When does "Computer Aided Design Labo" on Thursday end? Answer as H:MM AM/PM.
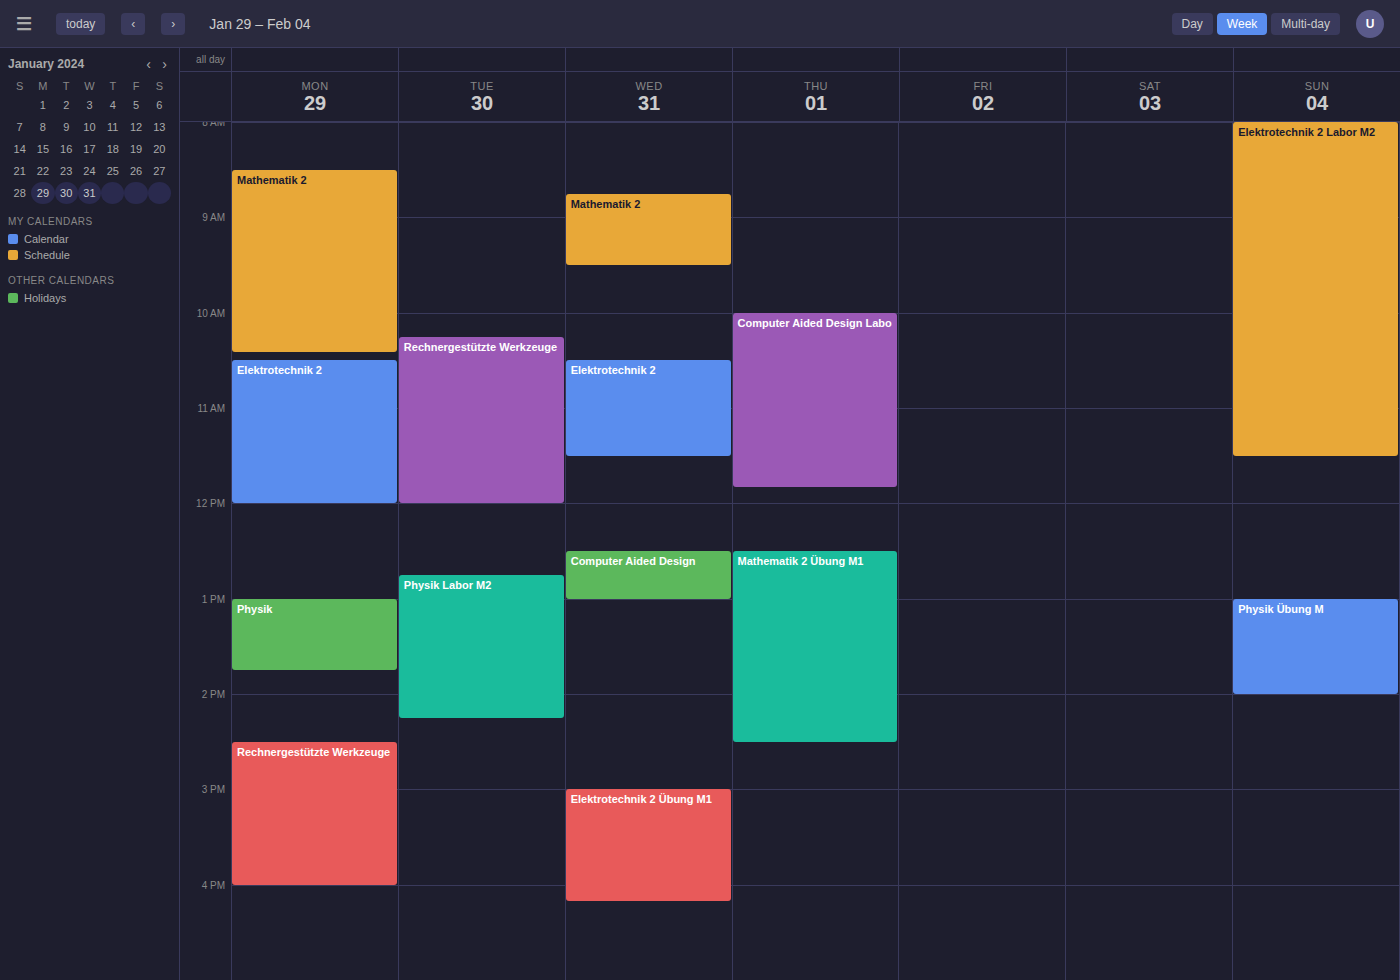
11:50 AM